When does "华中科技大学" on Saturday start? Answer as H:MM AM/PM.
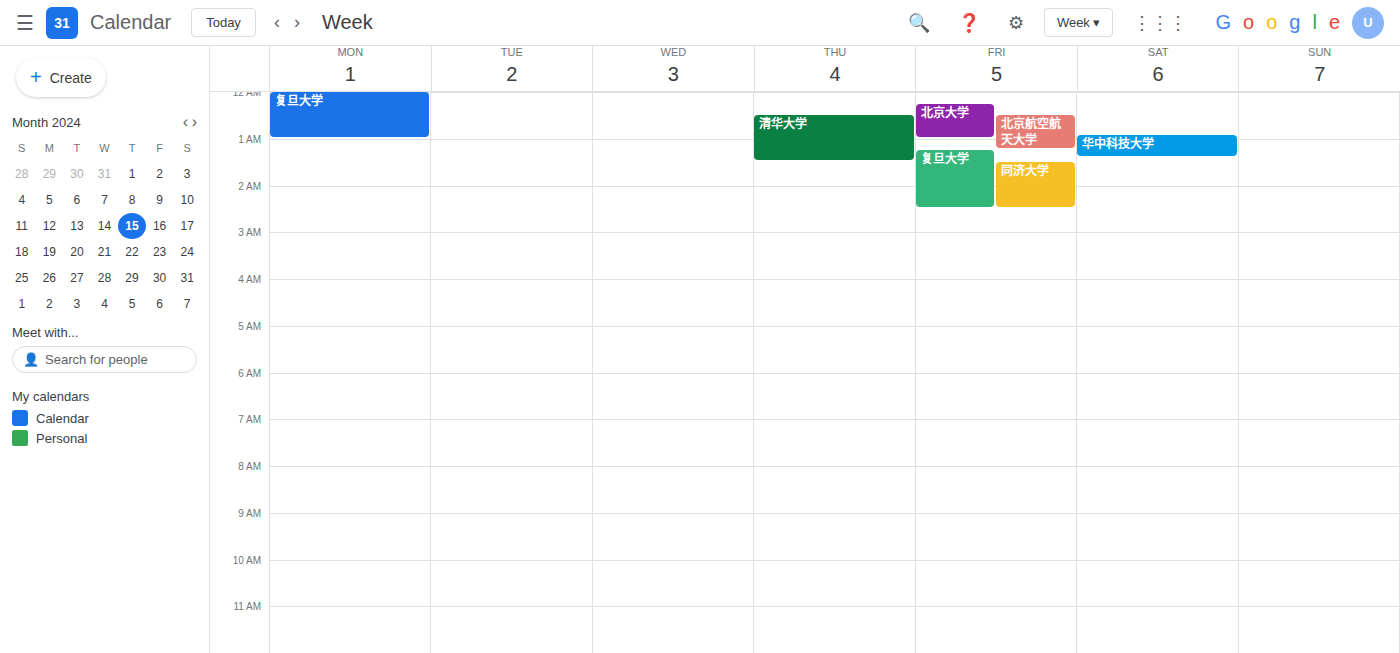
12:55 AM